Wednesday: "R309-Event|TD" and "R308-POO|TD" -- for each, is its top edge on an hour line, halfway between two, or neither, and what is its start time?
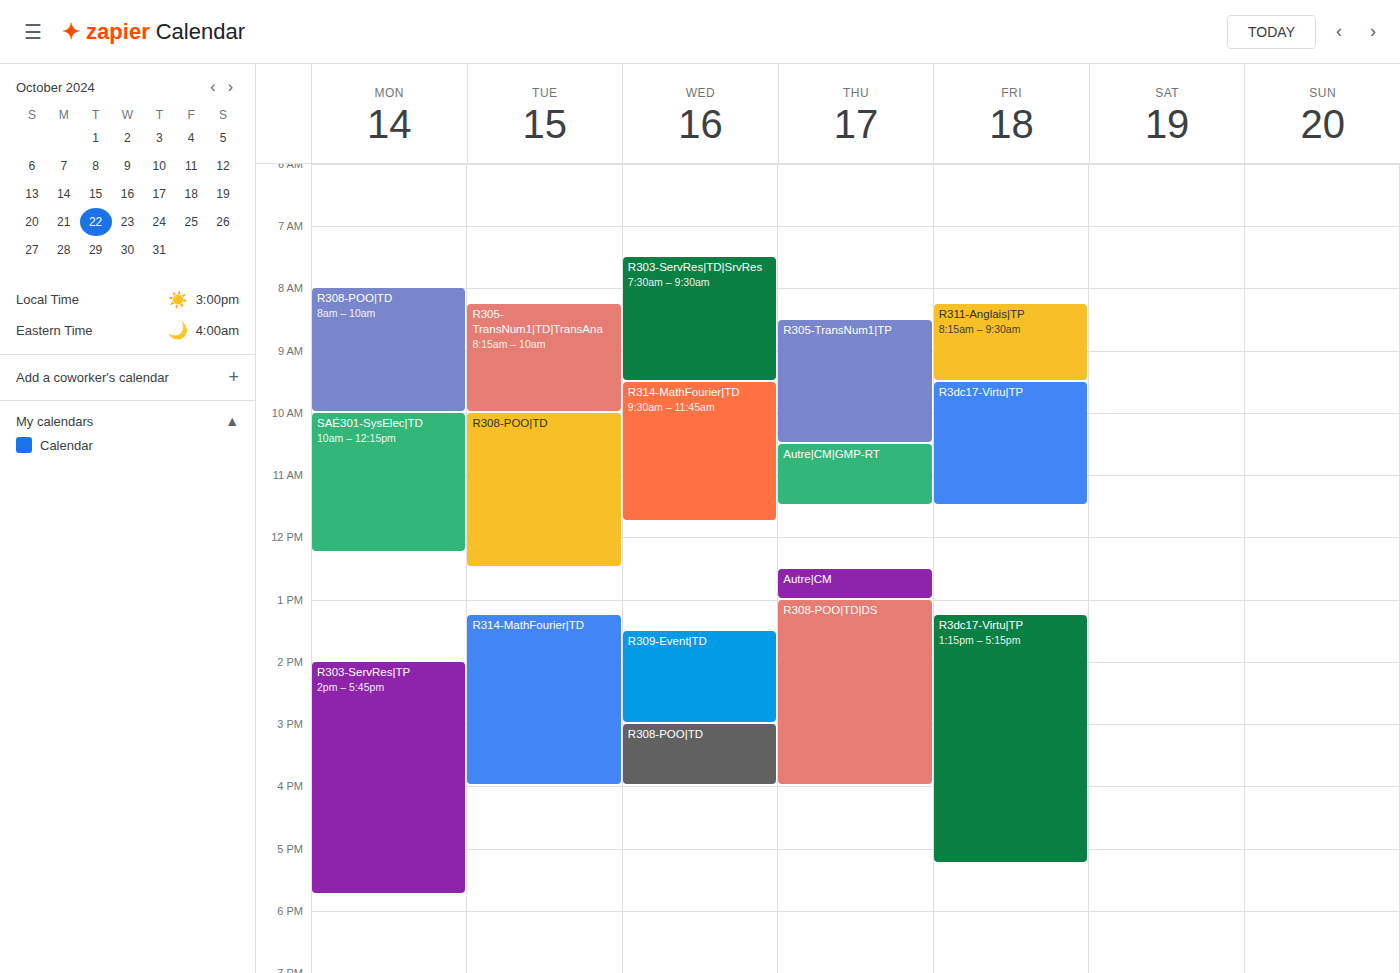
"R309-Event|TD": 1:30 PM, halfway between the 1 PM and 2 PM lines. "R308-POO|TD": 3:00 PM, exactly on the 3 PM line.